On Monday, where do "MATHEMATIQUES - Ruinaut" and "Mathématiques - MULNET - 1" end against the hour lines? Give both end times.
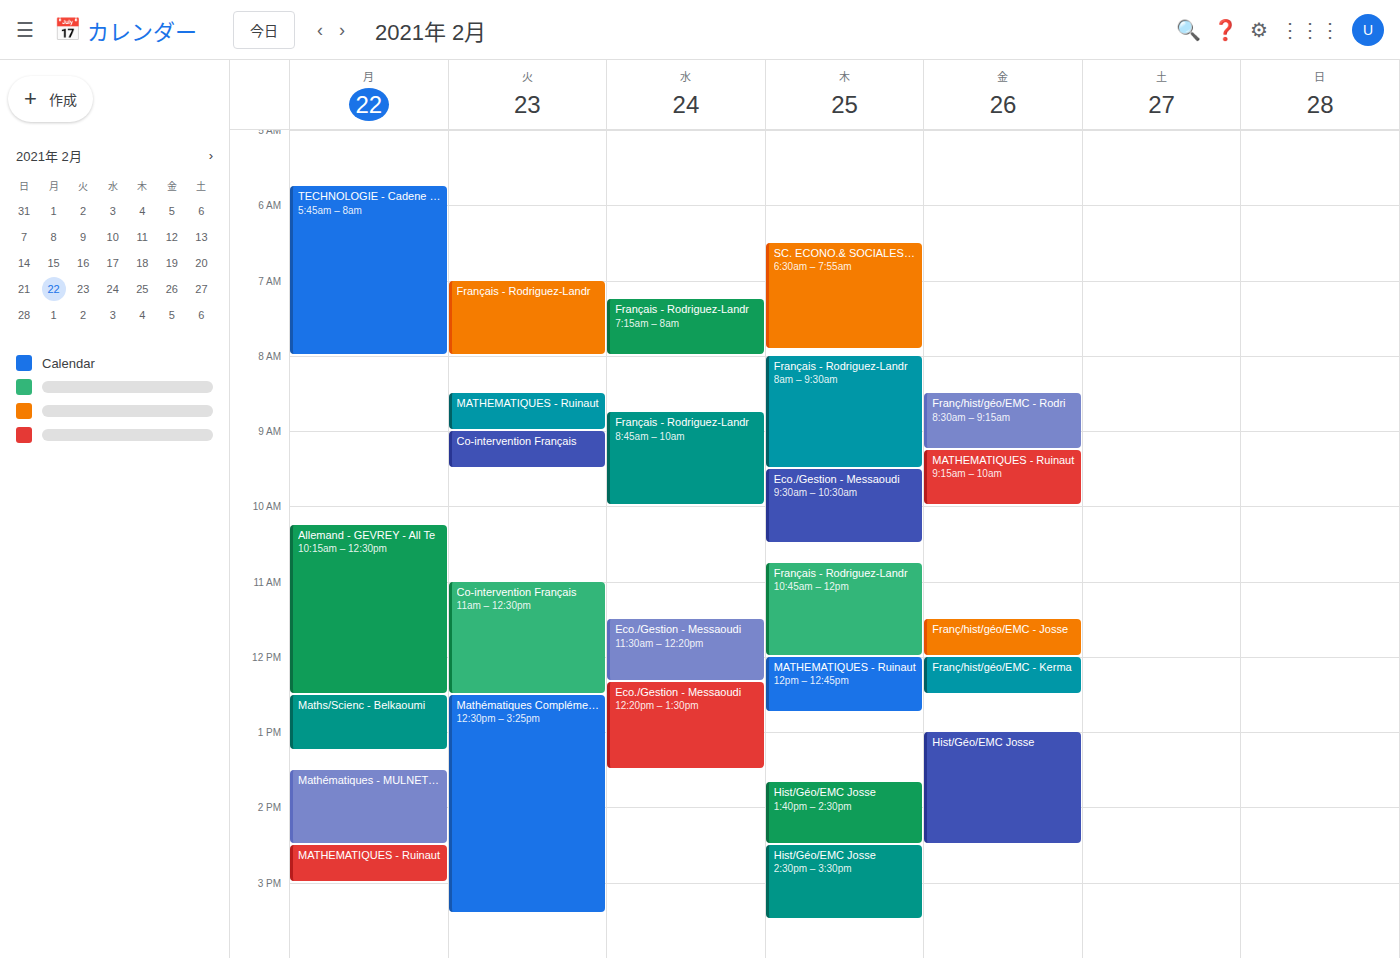
"MATHEMATIQUES - Ruinaut": 15:00, exactly on the 15:00 line. "Mathématiques - MULNET - 1": 14:30, halfway between the 14:00 and 15:00 lines.